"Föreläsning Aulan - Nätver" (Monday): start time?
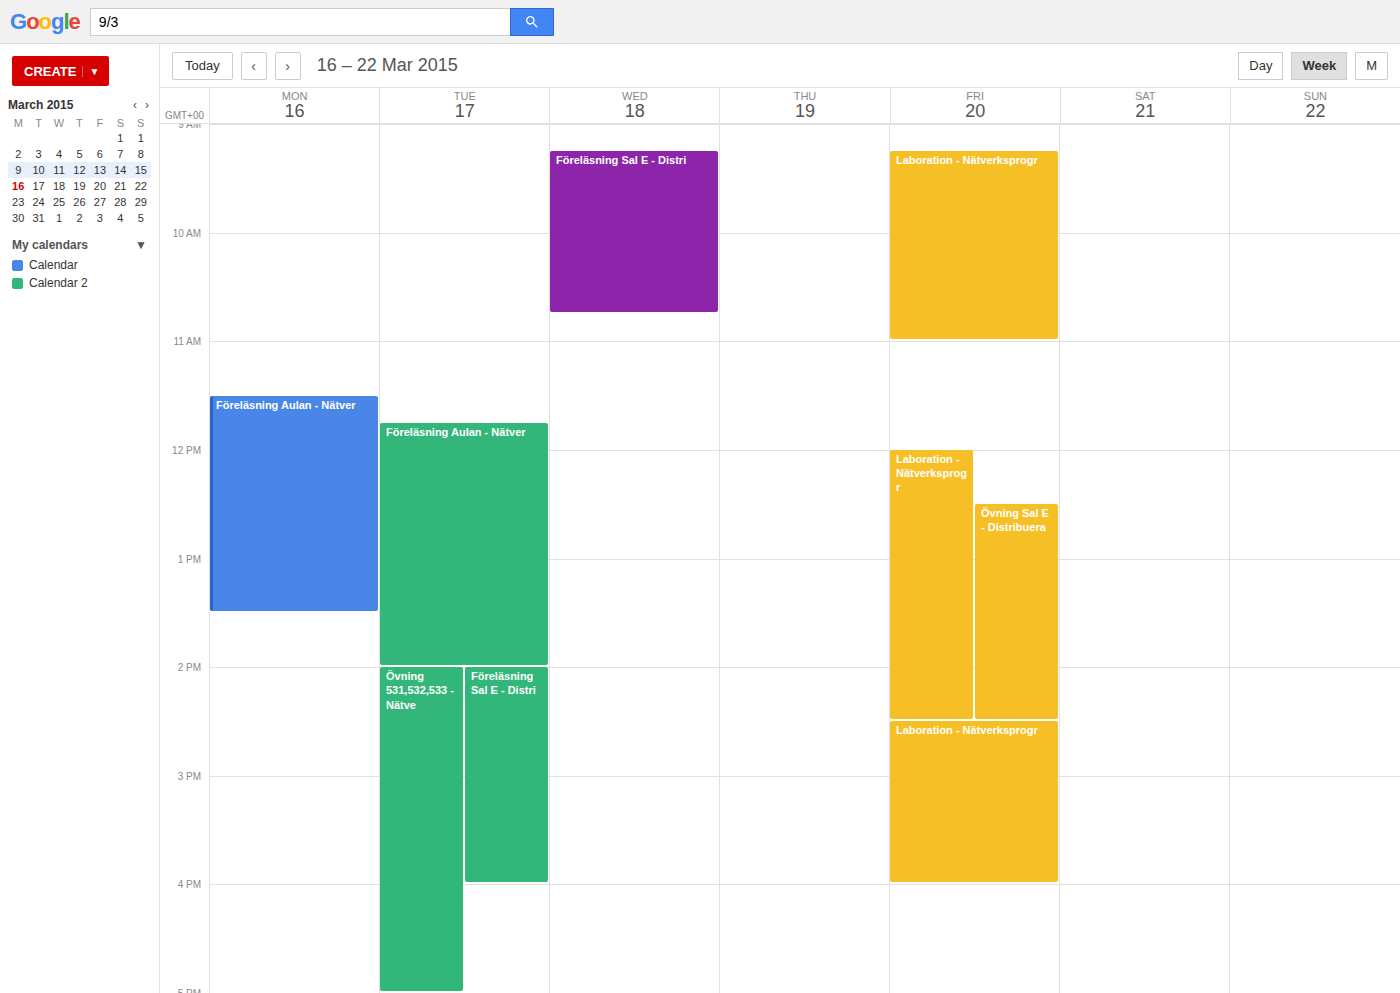
11:30 AM